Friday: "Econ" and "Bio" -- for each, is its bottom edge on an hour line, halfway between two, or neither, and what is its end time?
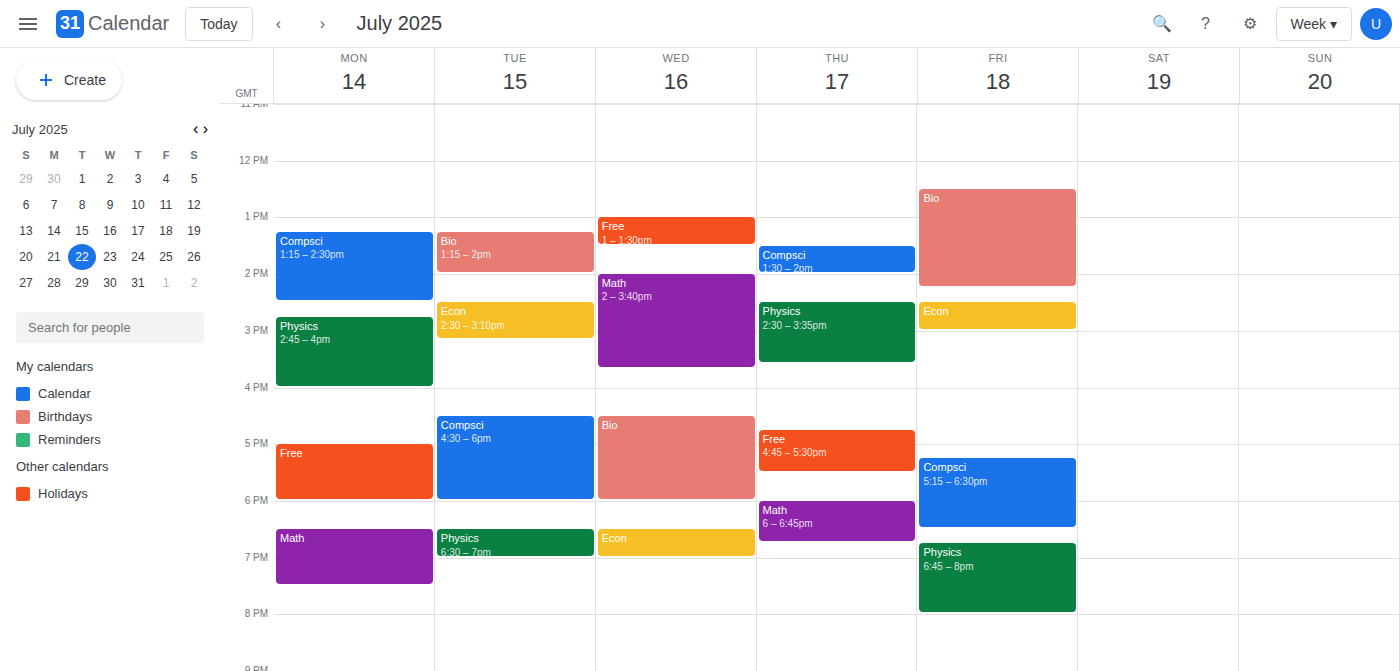
"Econ": 15:00, exactly on the 15:00 line. "Bio": 14:15, neither: a quarter of the way from the 14:00 line to the 15:00 line.